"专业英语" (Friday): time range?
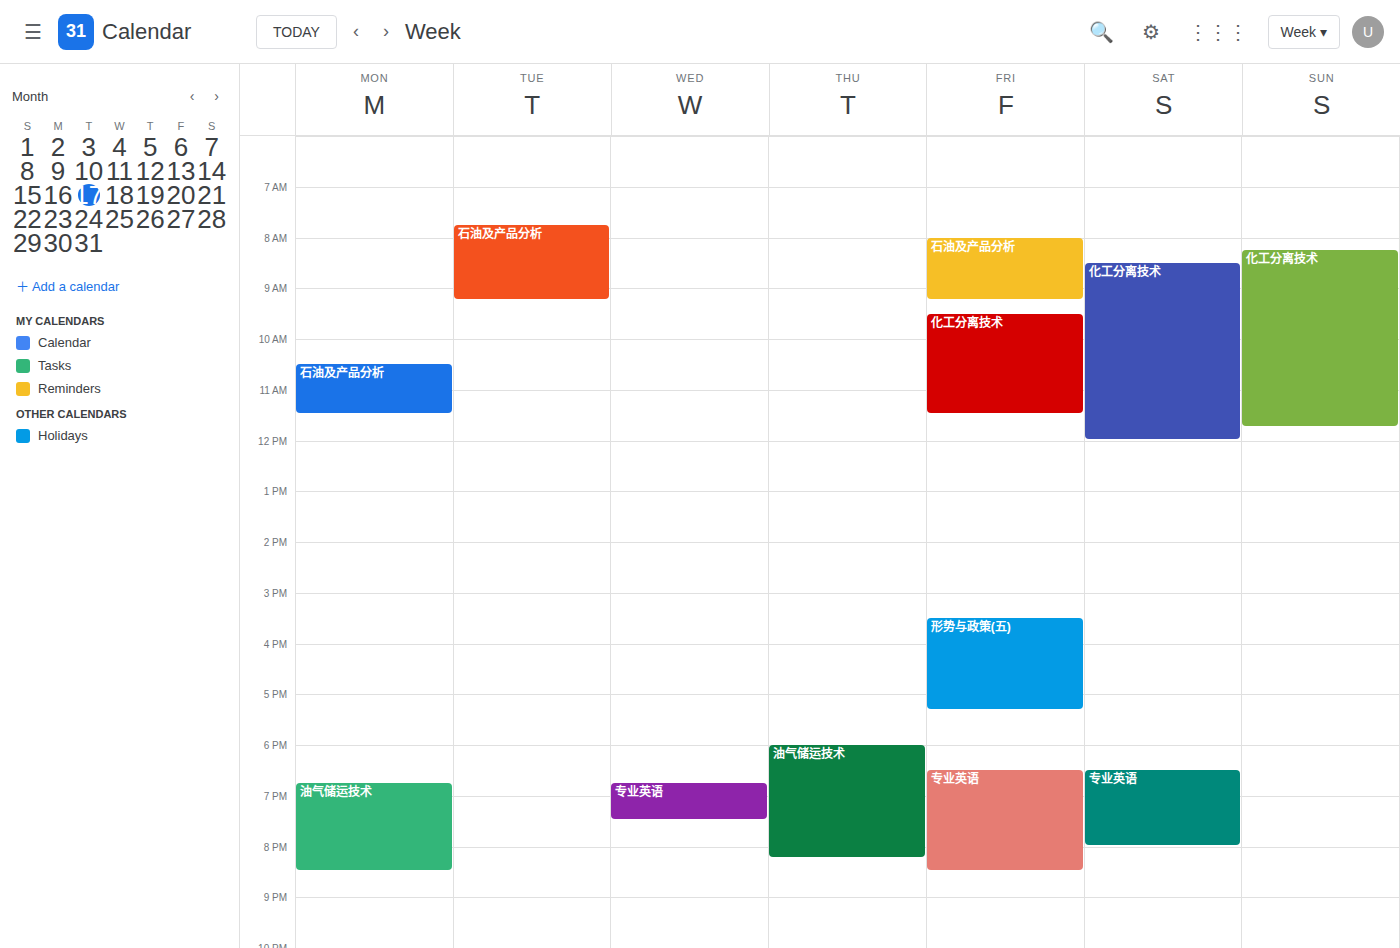
6:30 PM to 8:30 PM